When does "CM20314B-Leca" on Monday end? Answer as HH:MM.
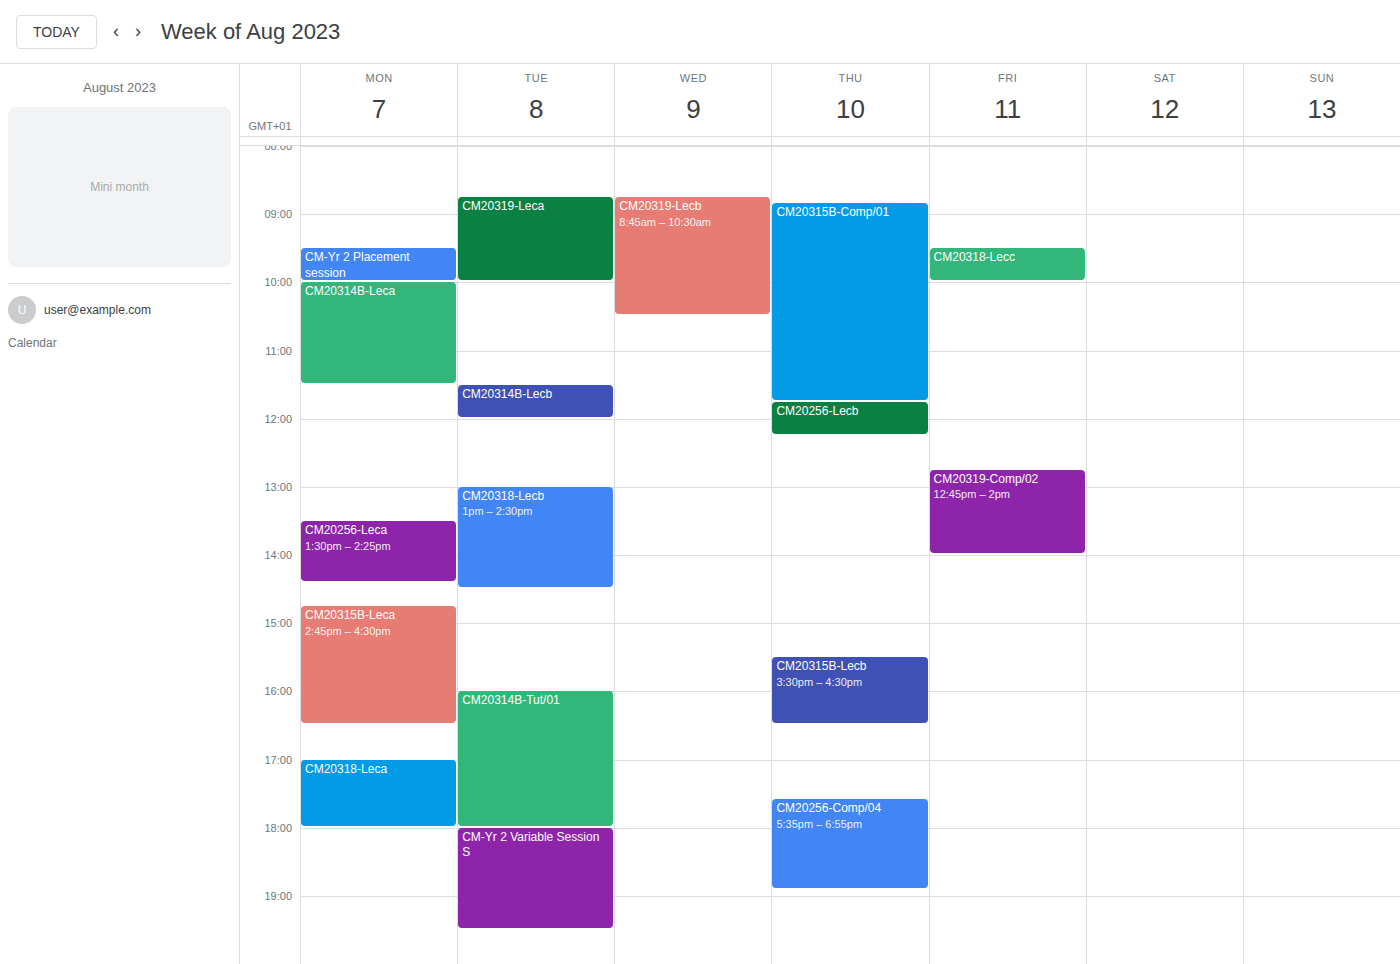
11:30